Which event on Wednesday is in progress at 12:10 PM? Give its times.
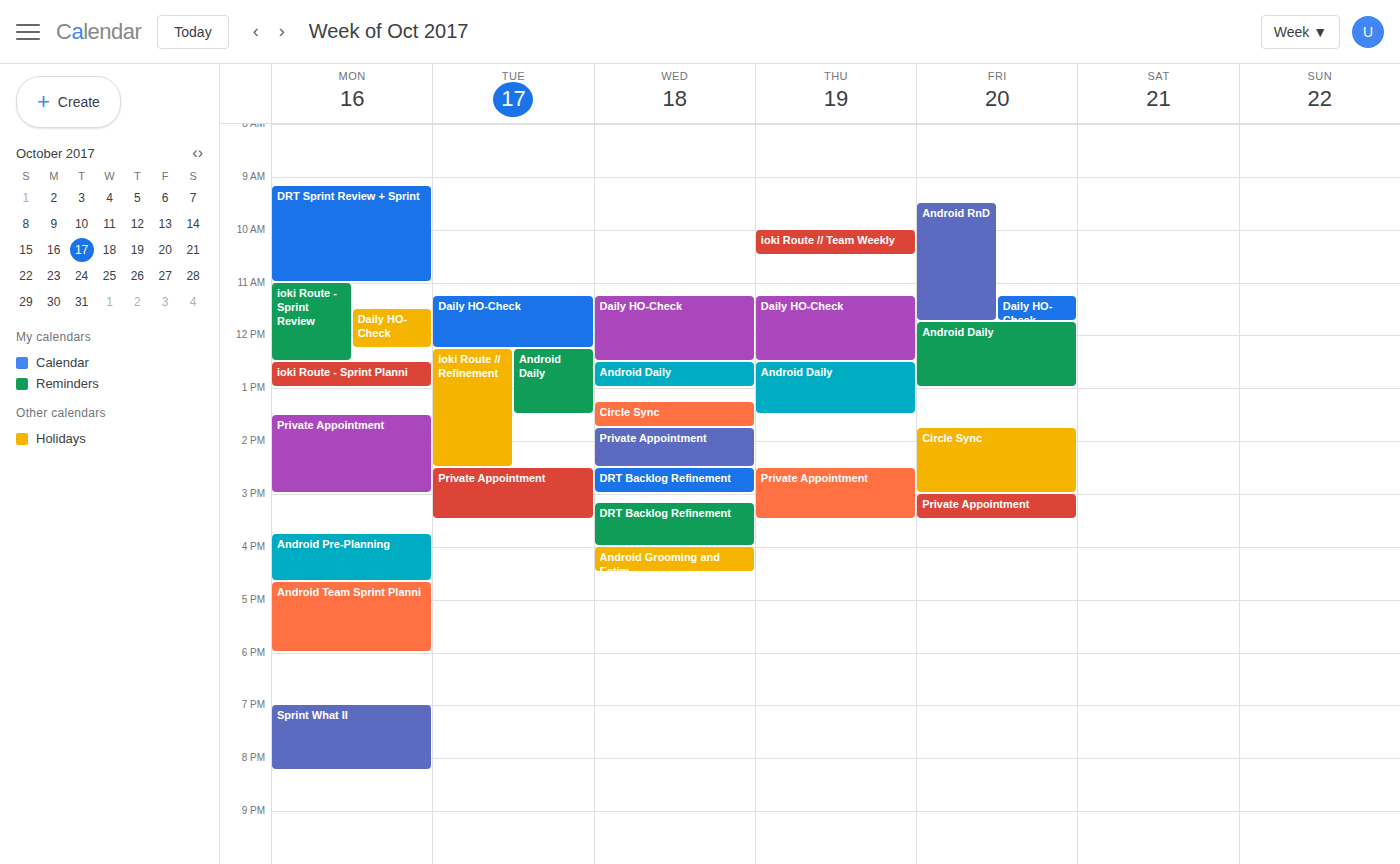
"Daily HO-Check", 11:15 AM to 12:30 PM